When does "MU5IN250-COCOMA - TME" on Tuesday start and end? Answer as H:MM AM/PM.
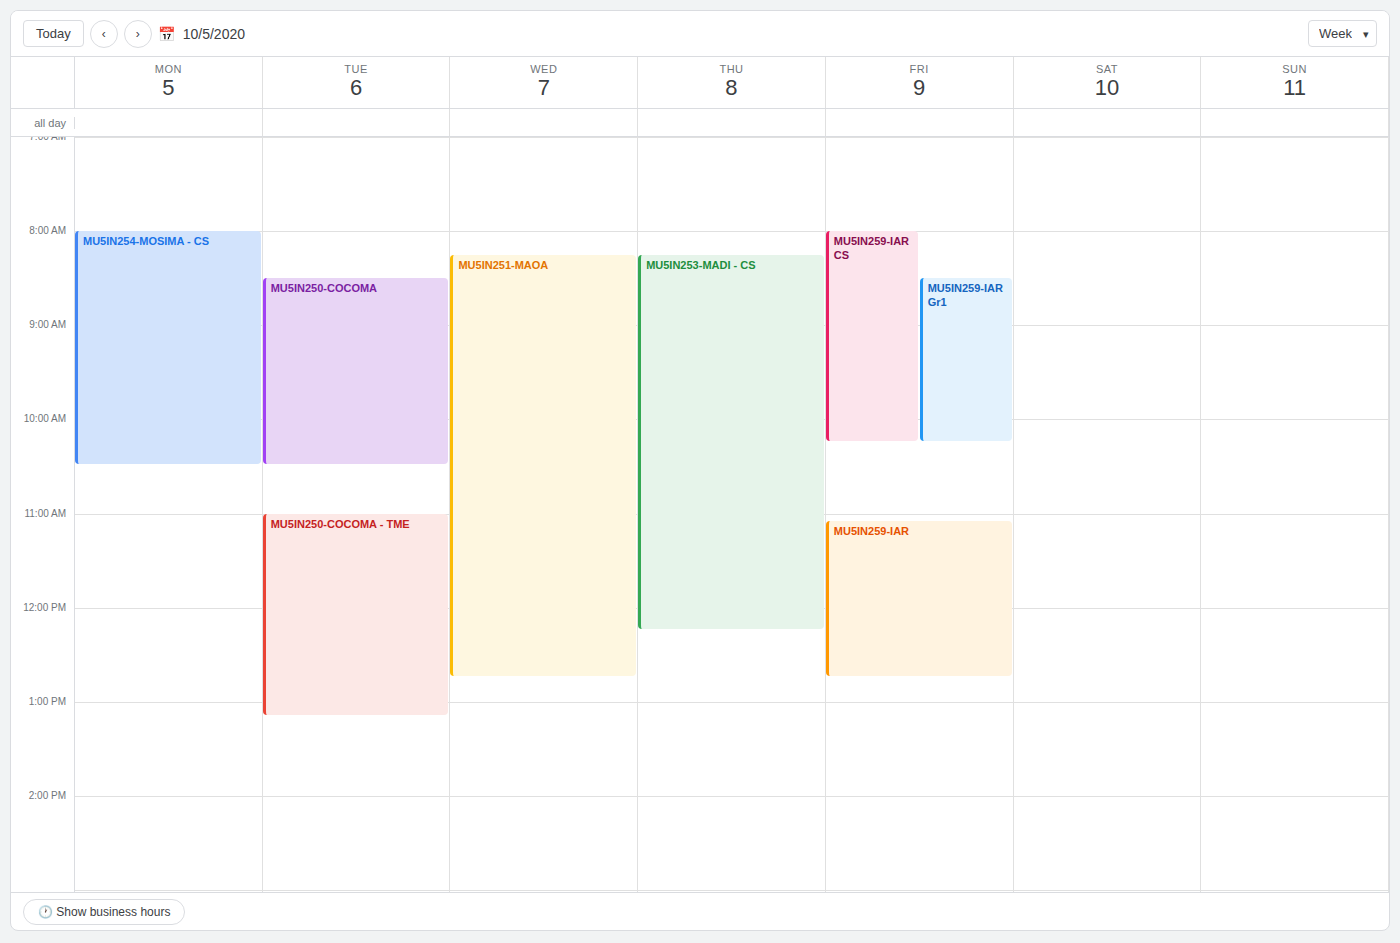
11:00 AM to 1:10 PM